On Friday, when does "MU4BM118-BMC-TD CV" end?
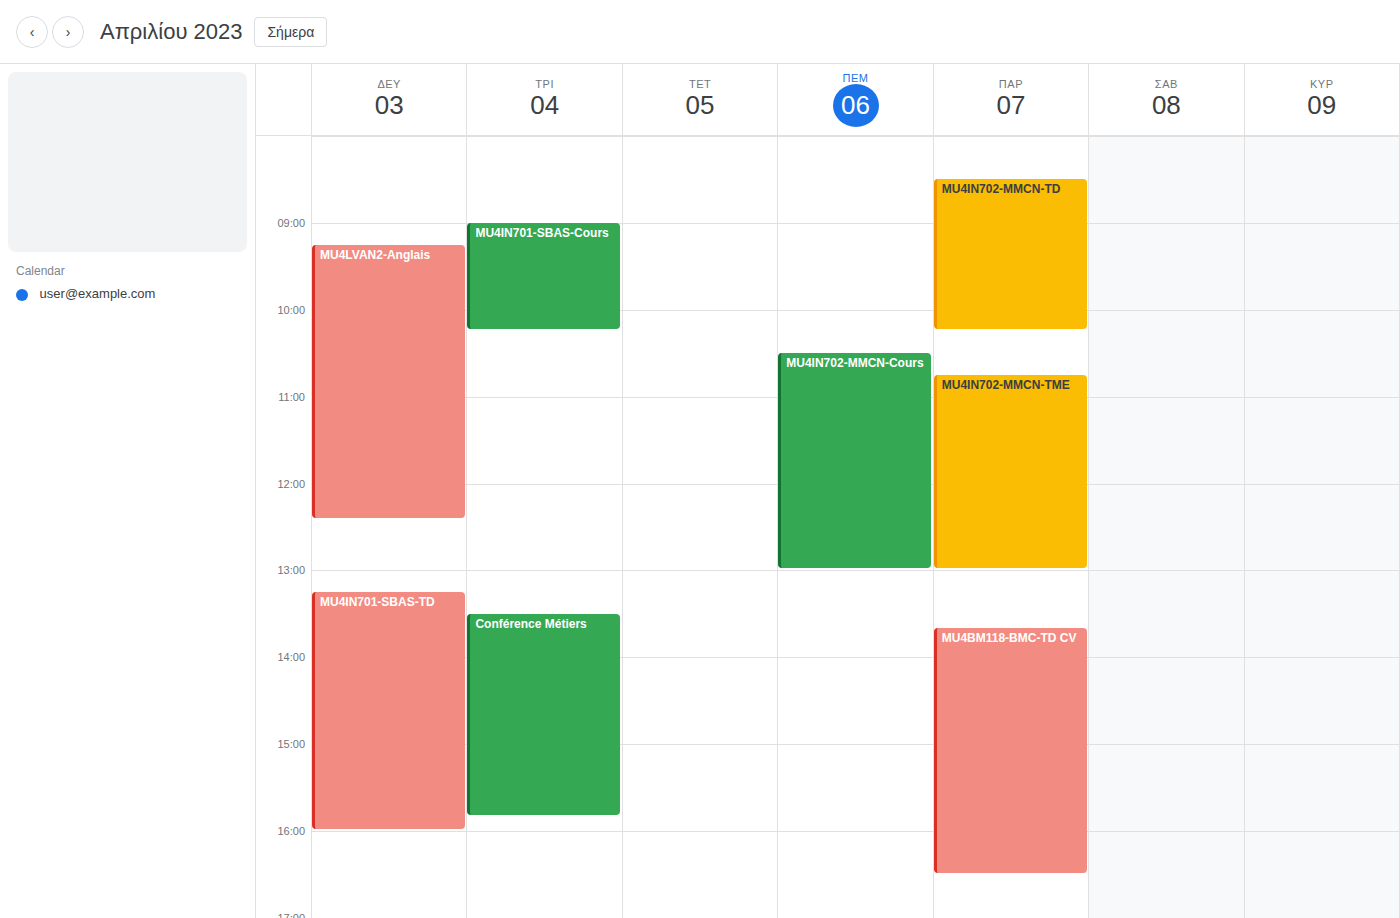
4:30 PM